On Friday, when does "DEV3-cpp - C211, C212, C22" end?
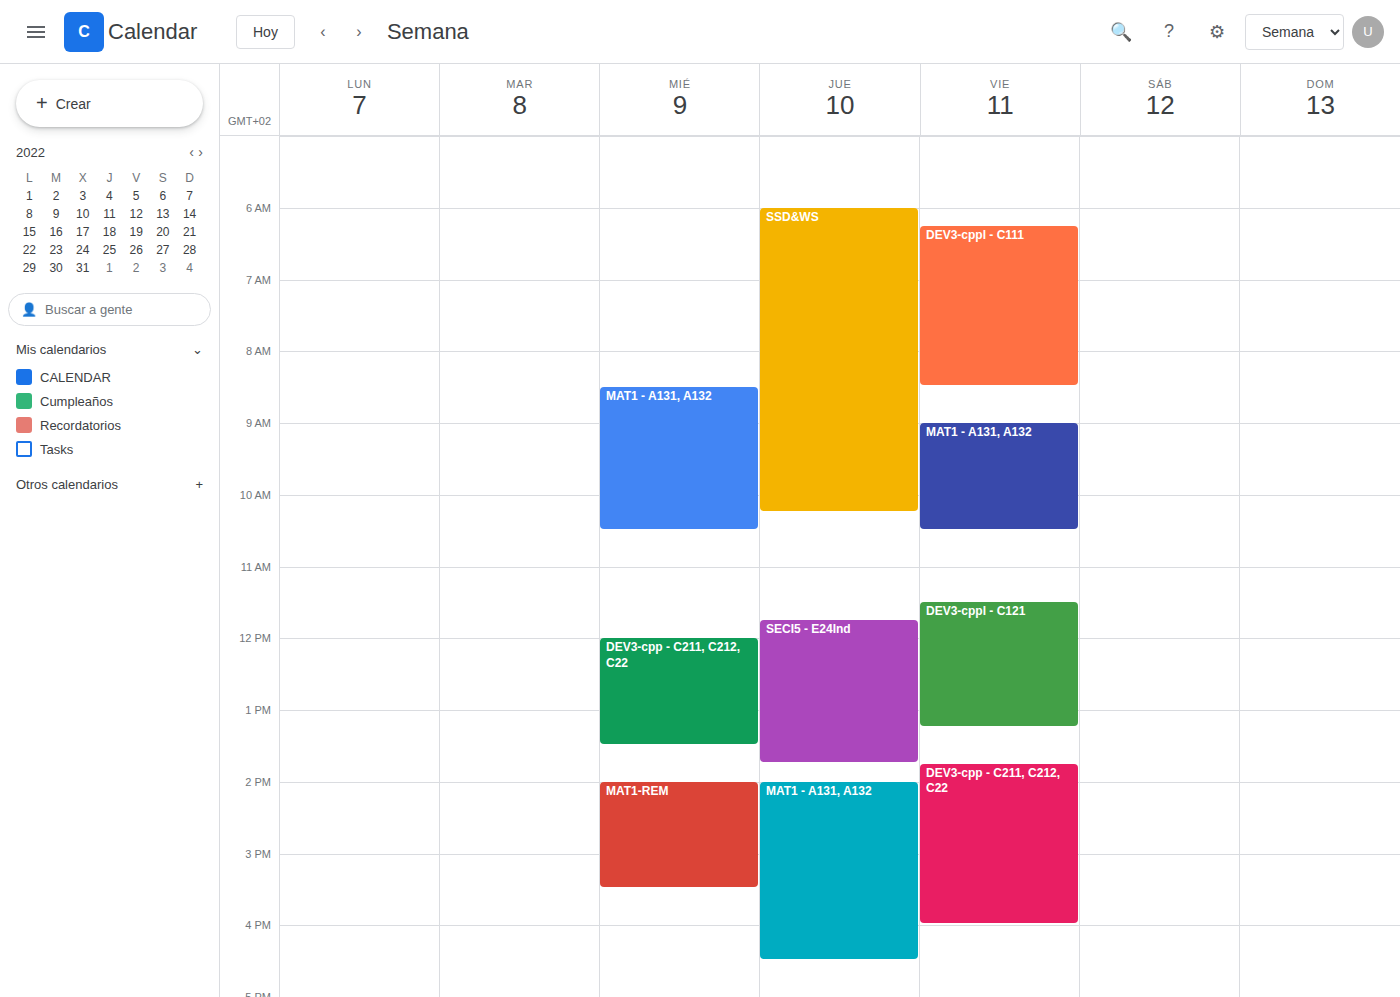
4:00 PM